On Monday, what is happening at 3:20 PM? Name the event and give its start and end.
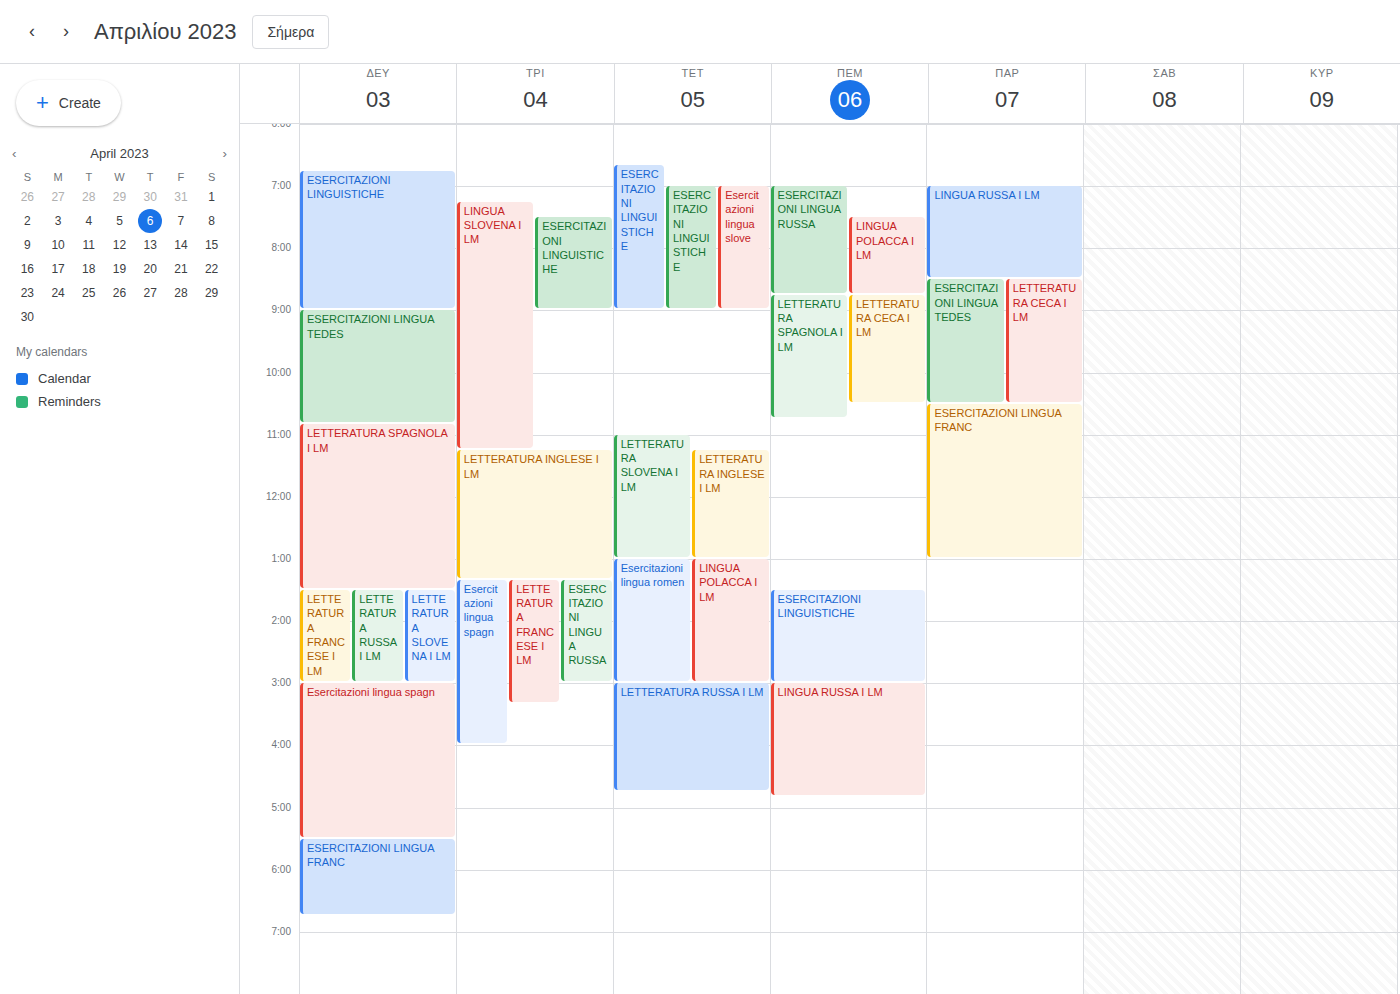
"Esercitazioni lingua spagn", 3:00 PM to 5:30 PM